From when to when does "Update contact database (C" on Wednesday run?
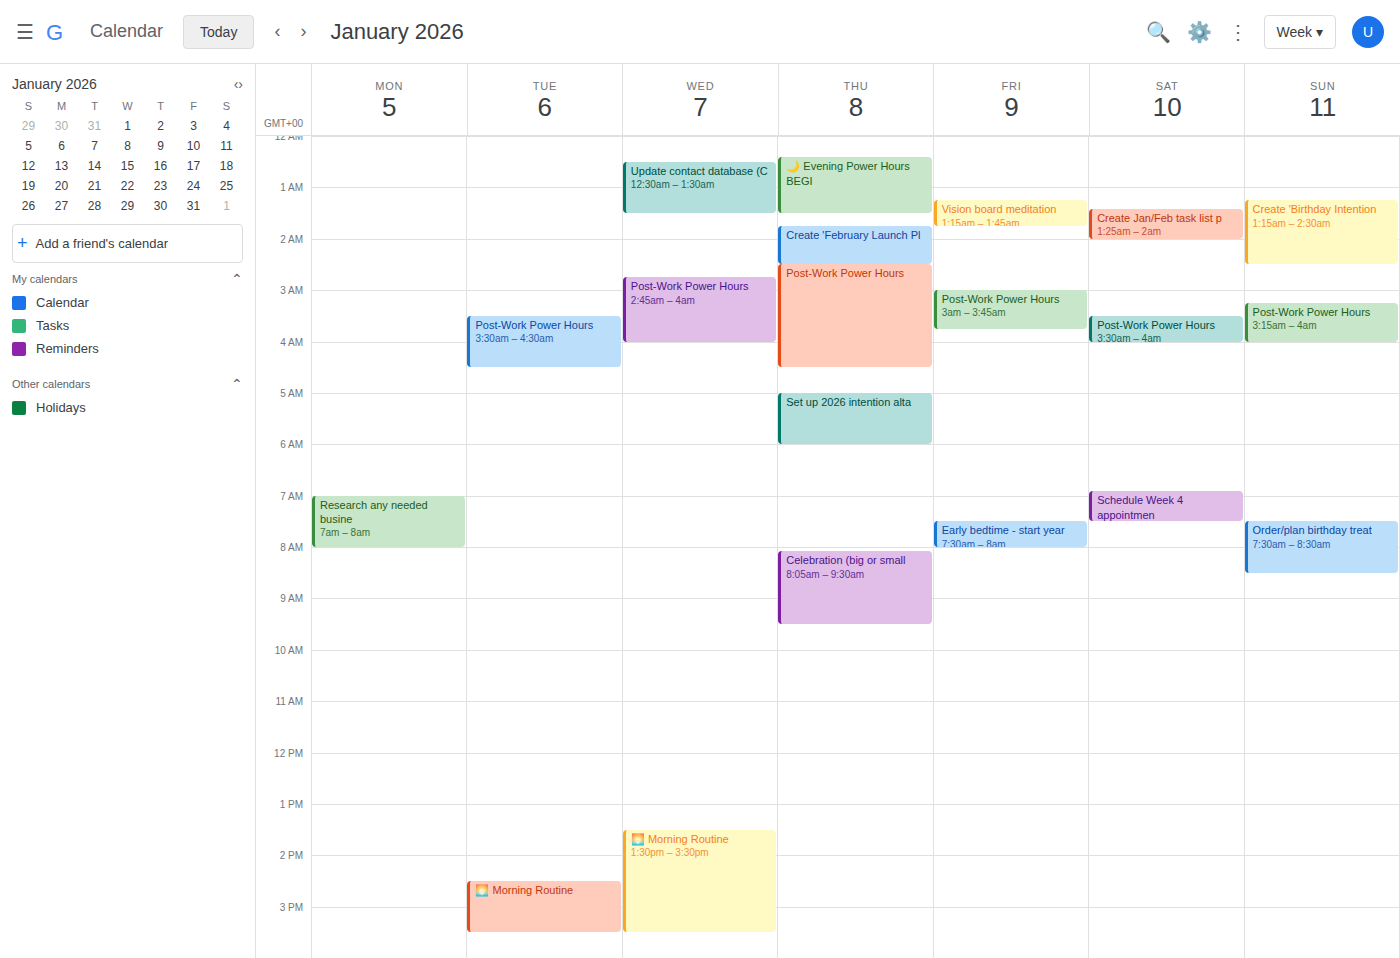
00:30 to 01:30